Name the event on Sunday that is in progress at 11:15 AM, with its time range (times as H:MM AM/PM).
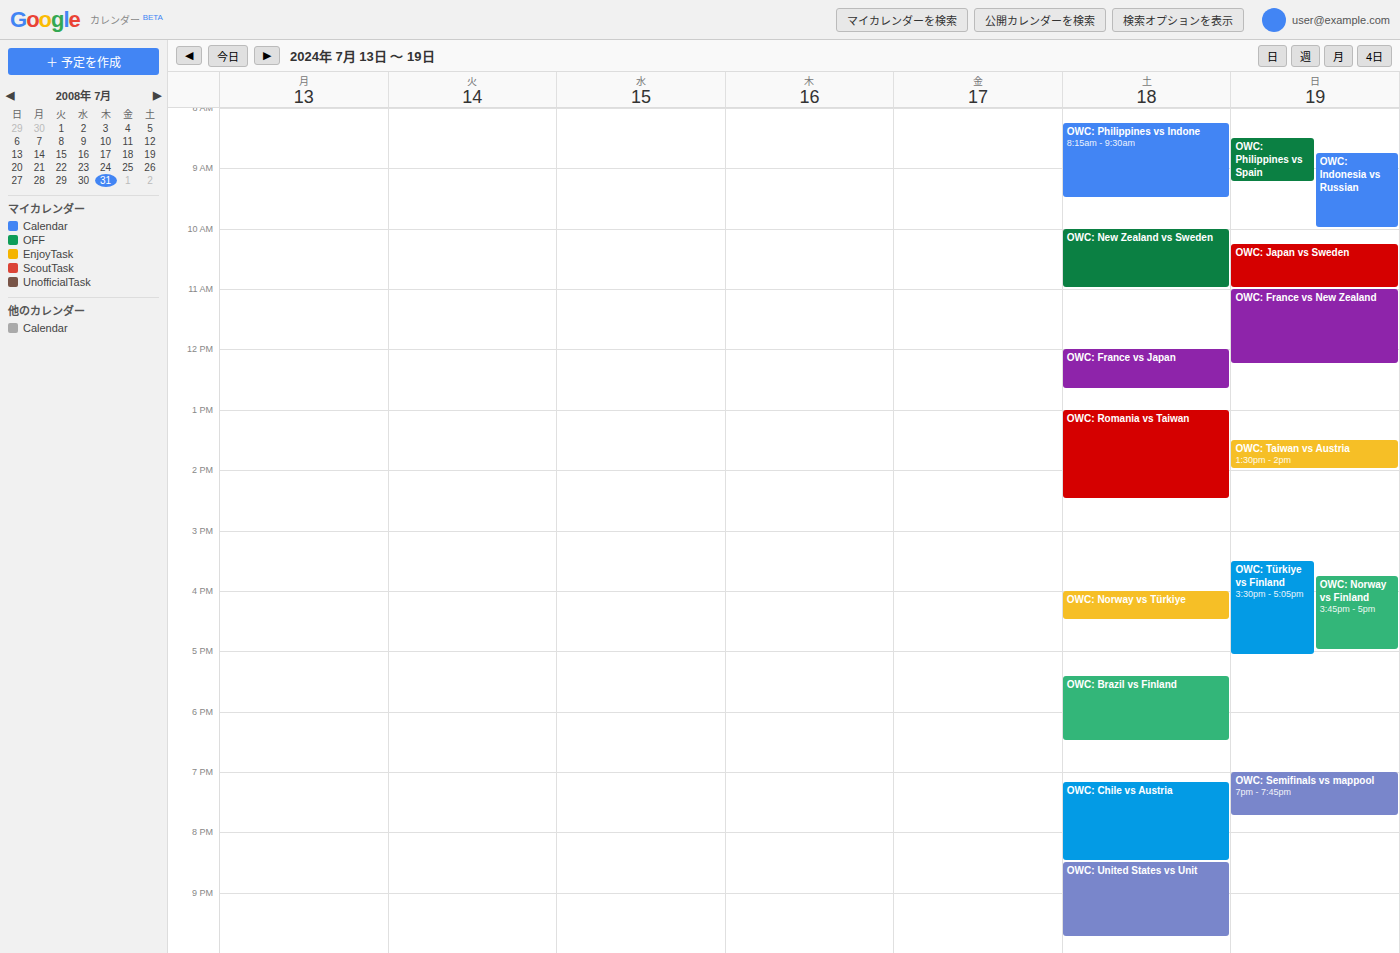
"OWC: France vs New Zealand", 11:00 AM to 12:15 PM